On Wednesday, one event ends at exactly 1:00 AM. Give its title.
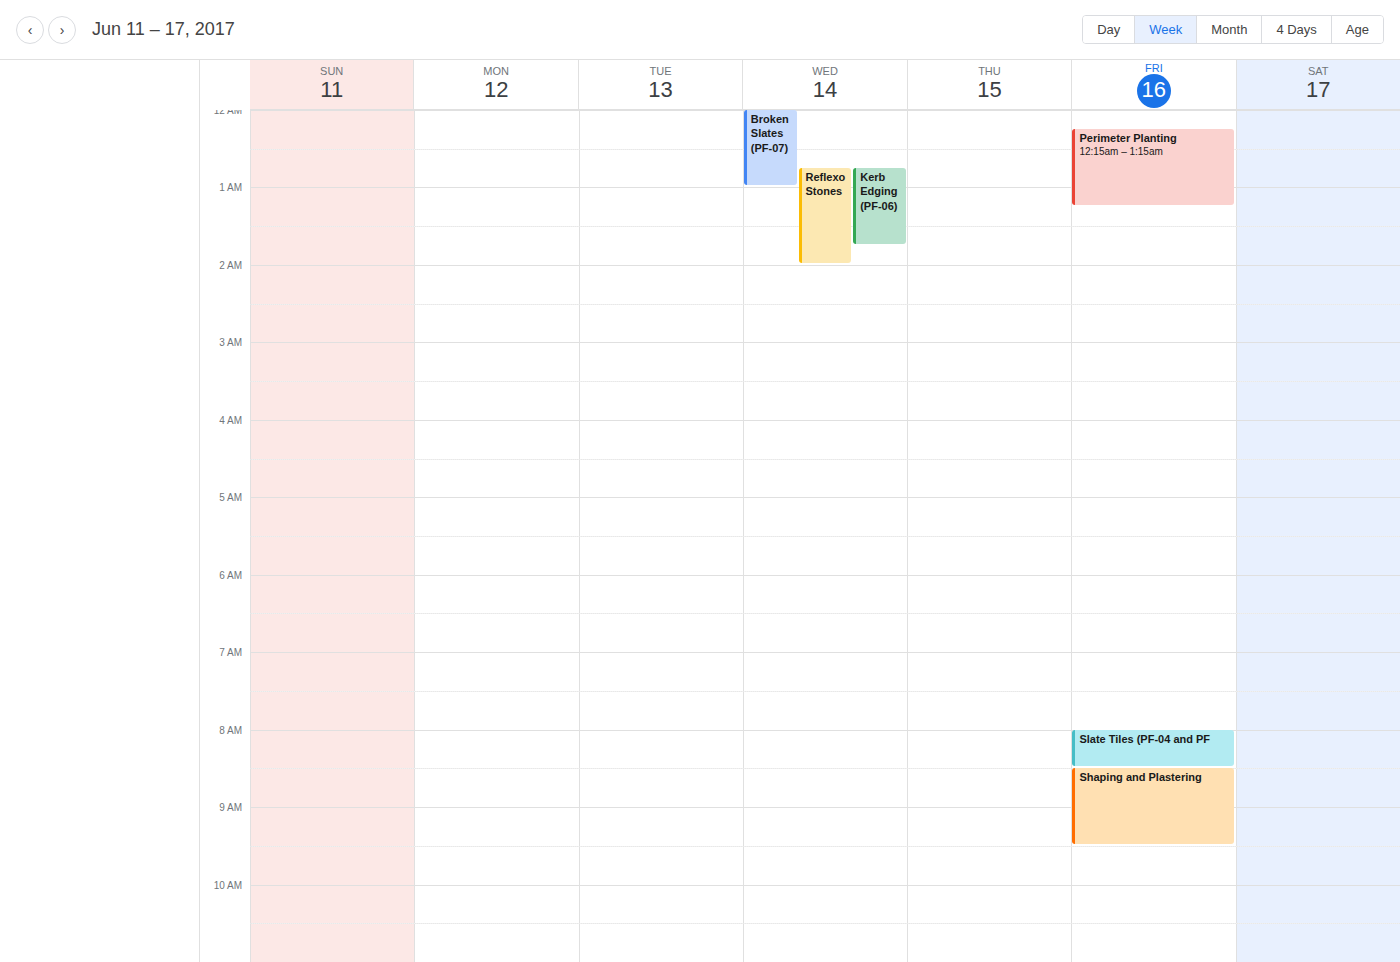
"Broken Slates (PF-07)"